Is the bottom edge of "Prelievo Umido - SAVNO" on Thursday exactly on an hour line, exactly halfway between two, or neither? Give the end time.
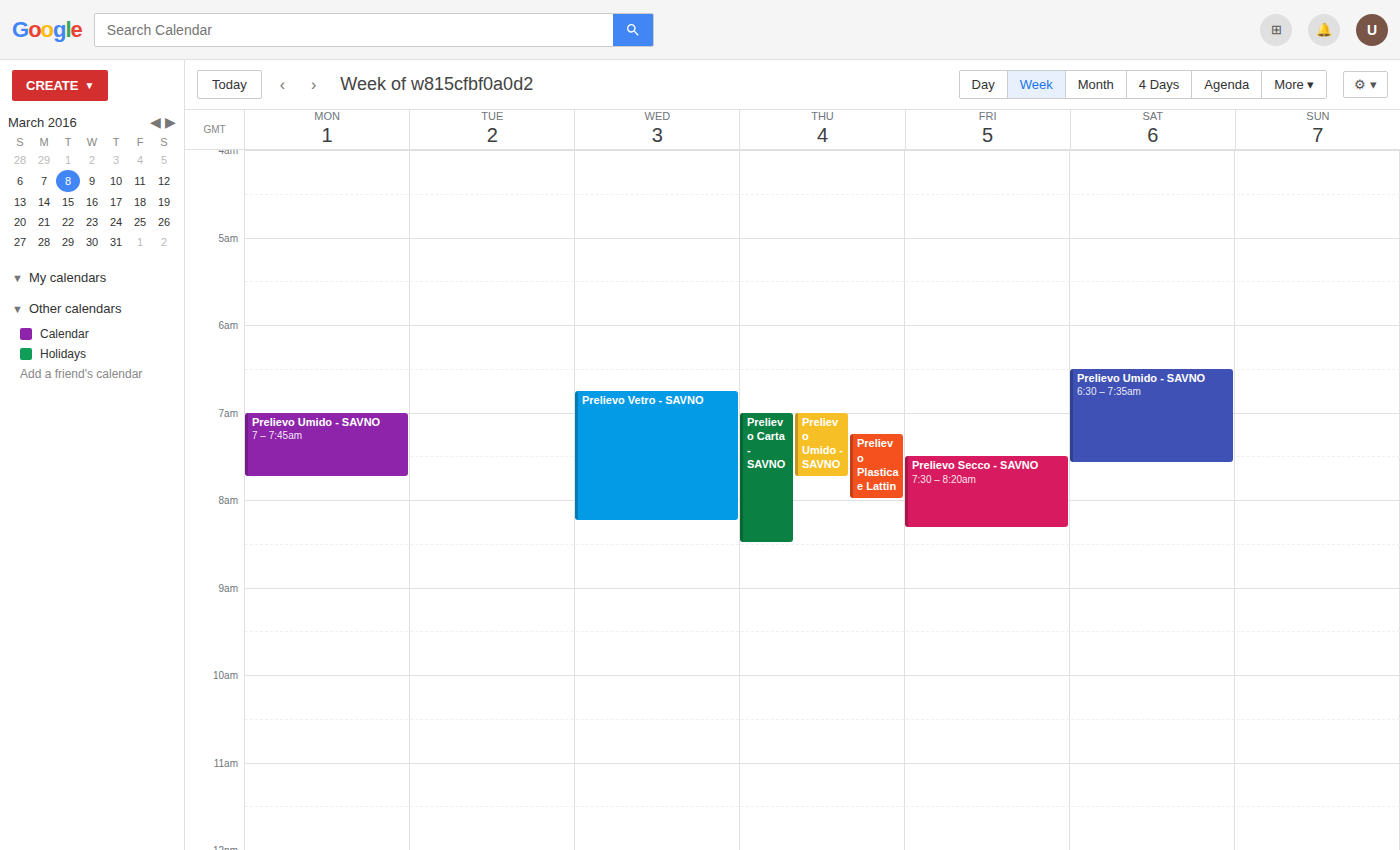
7:45 AM -- neither: three quarters of the way from the 7 AM line to the 8 AM line.